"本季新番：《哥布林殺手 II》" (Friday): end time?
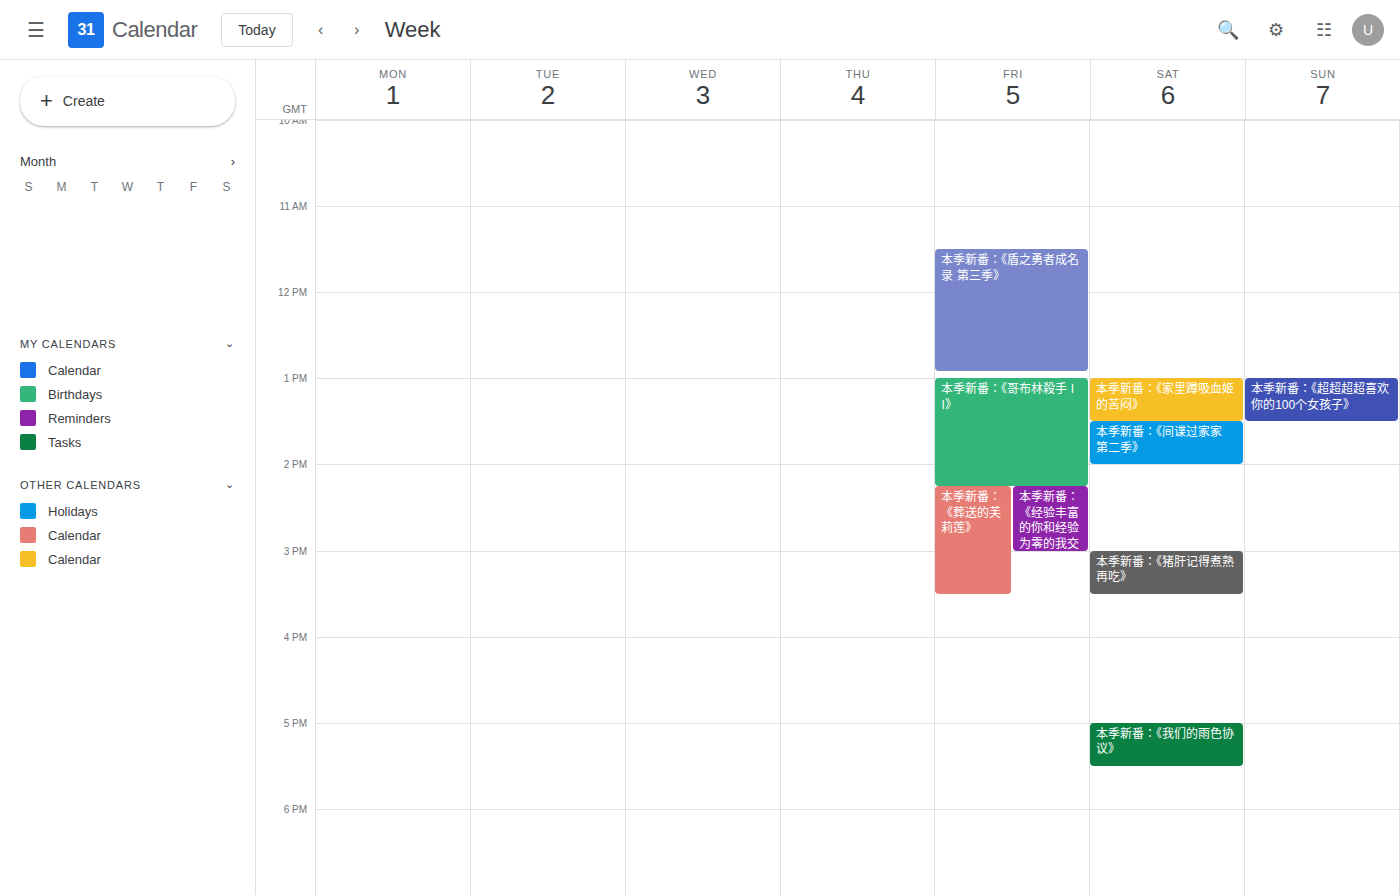
2:15 PM